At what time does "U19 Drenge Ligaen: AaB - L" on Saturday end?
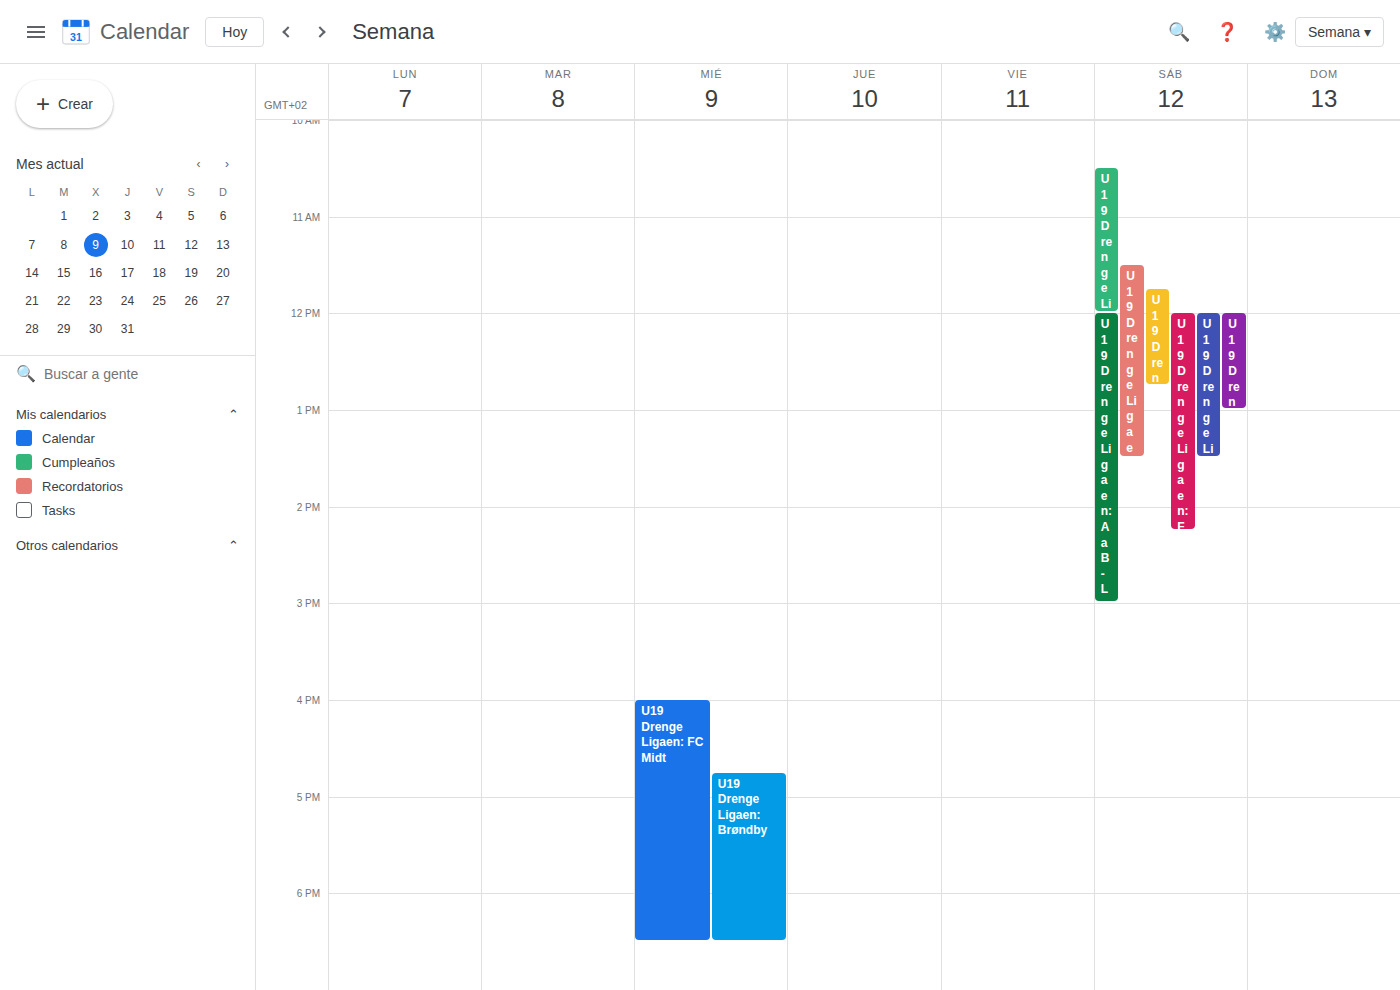
3:00 PM